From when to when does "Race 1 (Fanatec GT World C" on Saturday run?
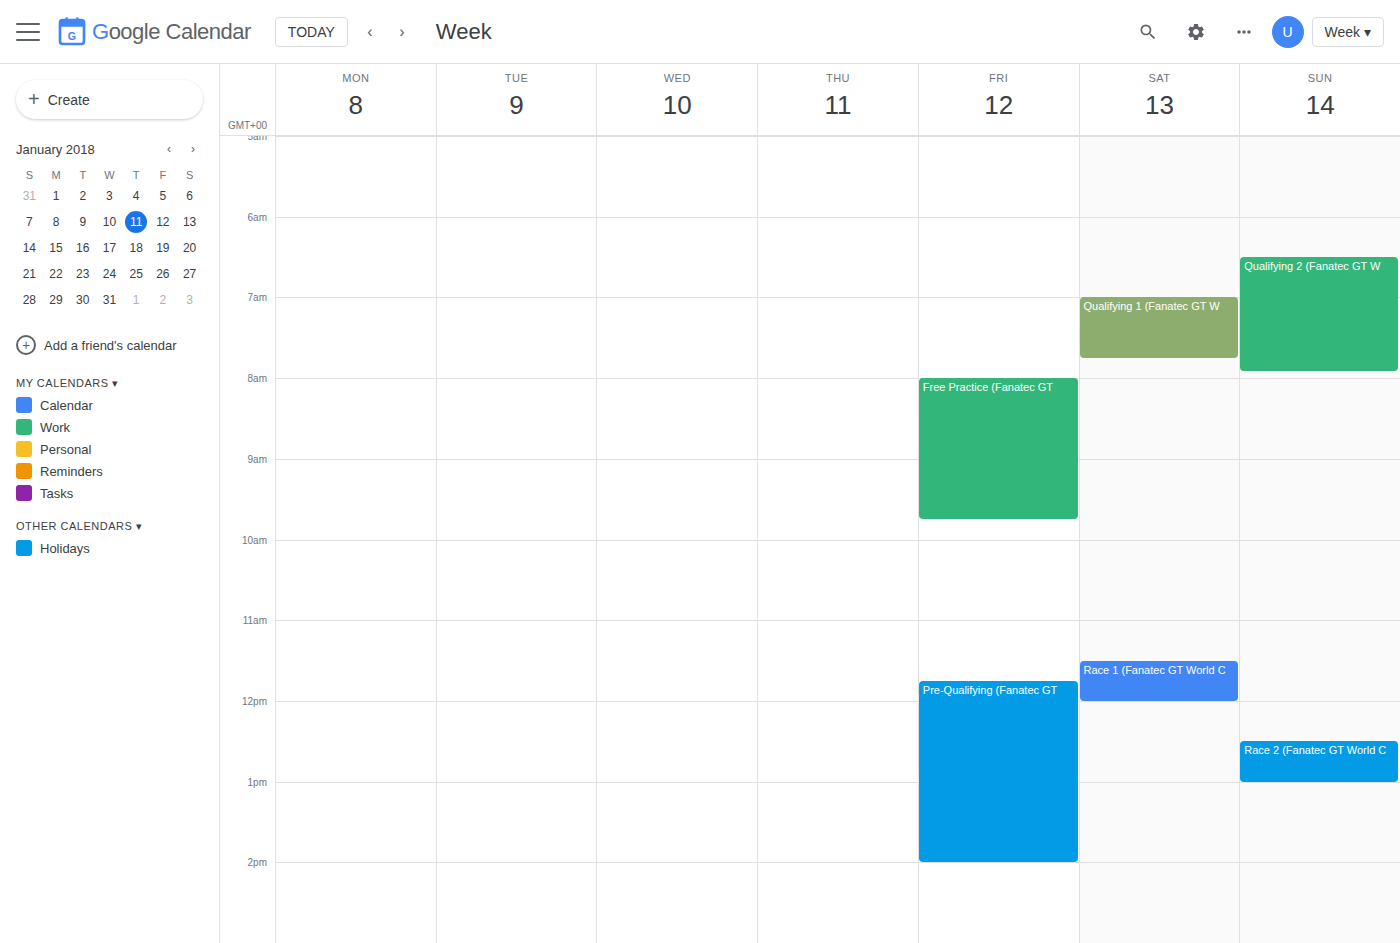
11:30 AM to 12:00 PM